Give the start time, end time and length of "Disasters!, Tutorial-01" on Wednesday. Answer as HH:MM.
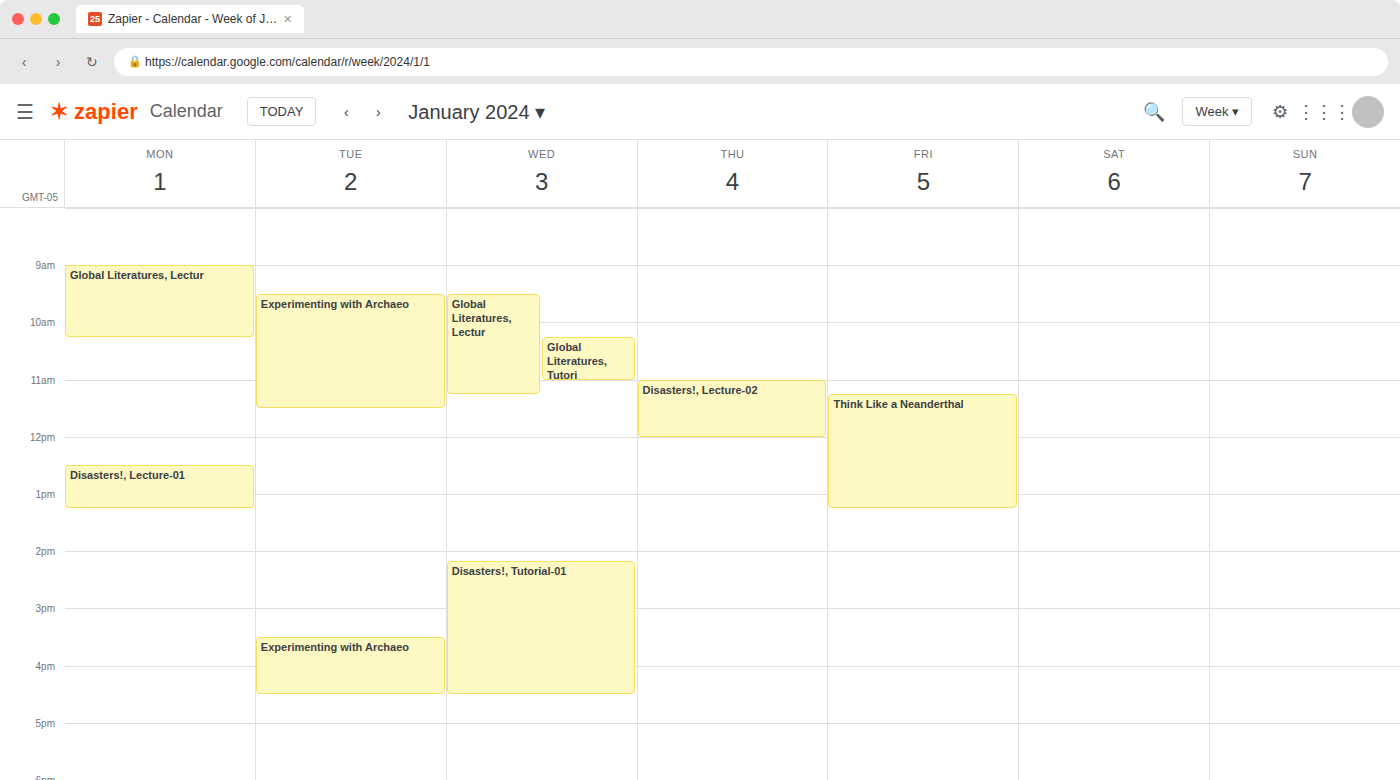
14:10 to 16:30, 2 hours 20 minutes